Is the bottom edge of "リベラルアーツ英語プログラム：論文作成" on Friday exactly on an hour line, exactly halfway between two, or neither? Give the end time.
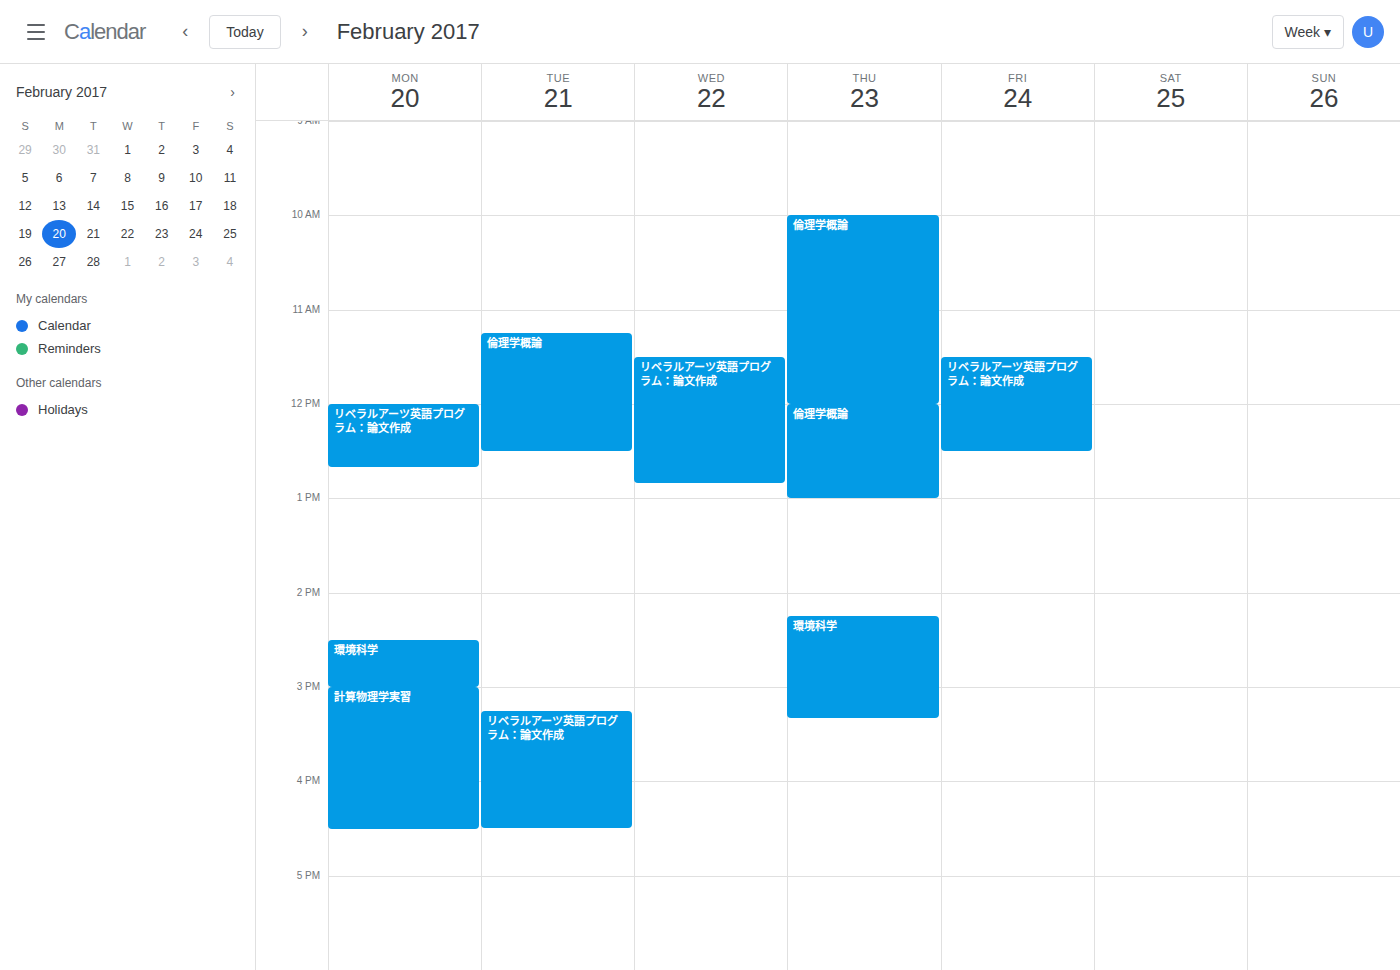
12:30 PM -- halfway between the 12 PM and 1 PM lines.